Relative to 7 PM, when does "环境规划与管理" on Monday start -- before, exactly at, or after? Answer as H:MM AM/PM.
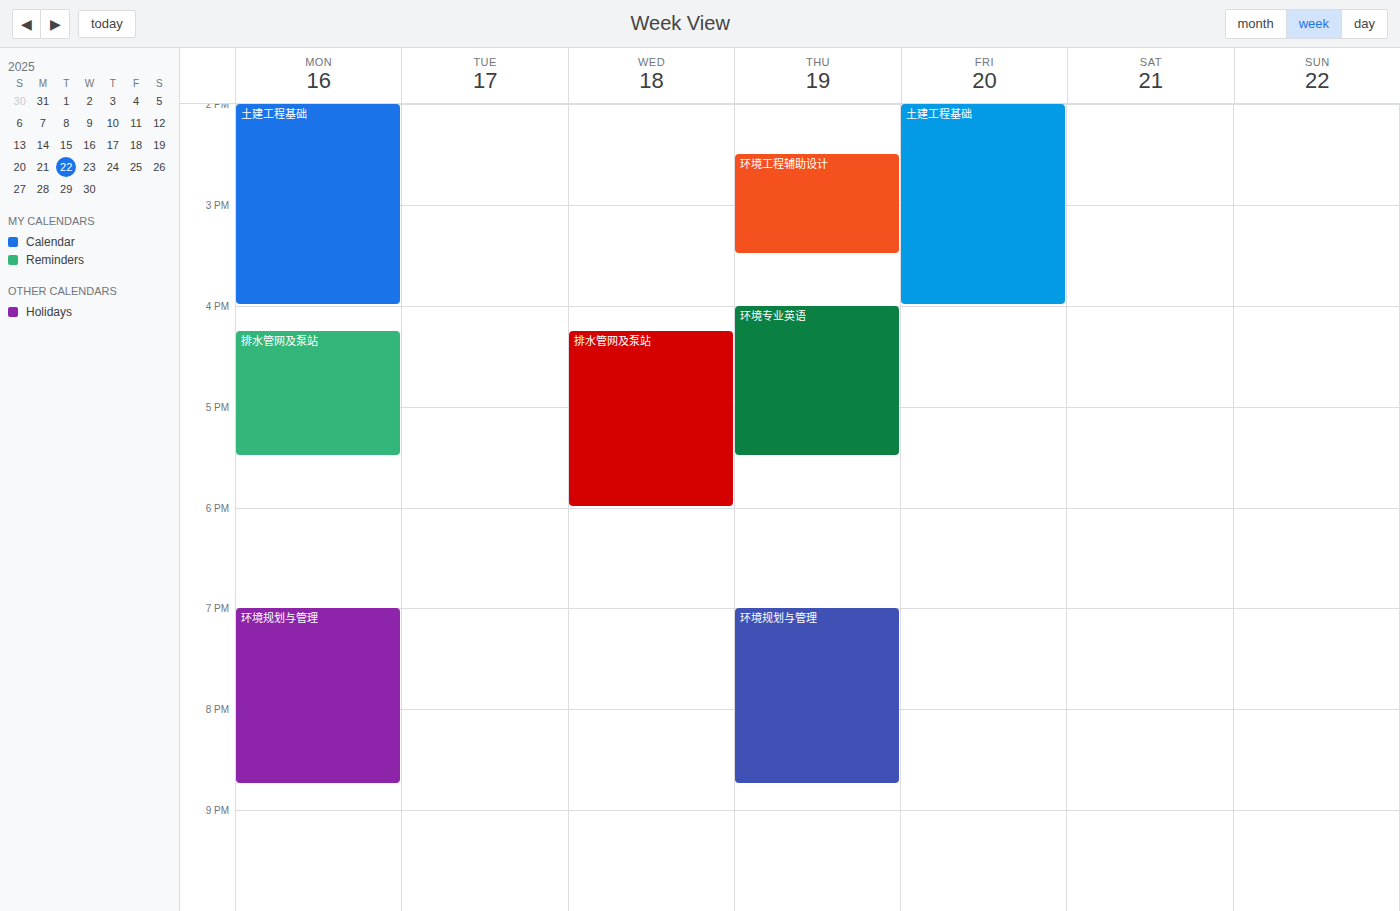
7:00 PM -- exactly at 7 PM, on the 7 PM line.